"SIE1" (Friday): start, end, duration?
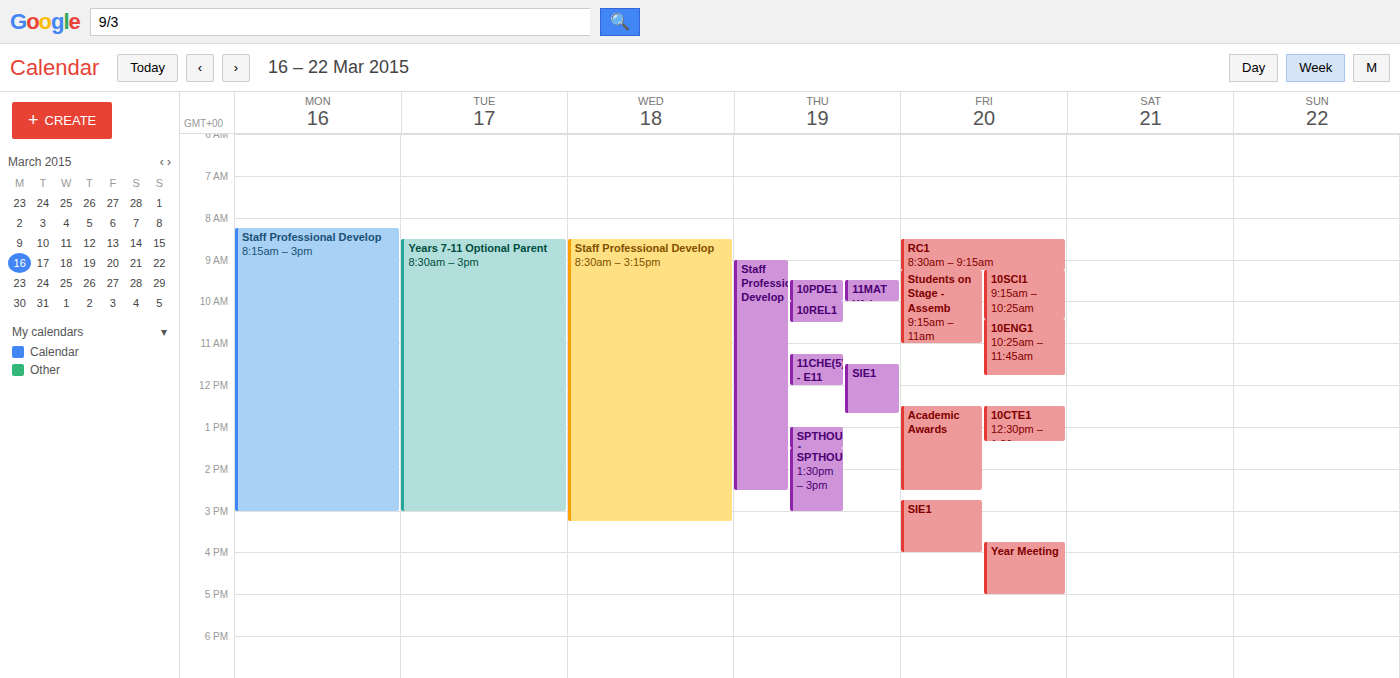
2:45 PM to 4:00 PM, 1 hour 15 minutes